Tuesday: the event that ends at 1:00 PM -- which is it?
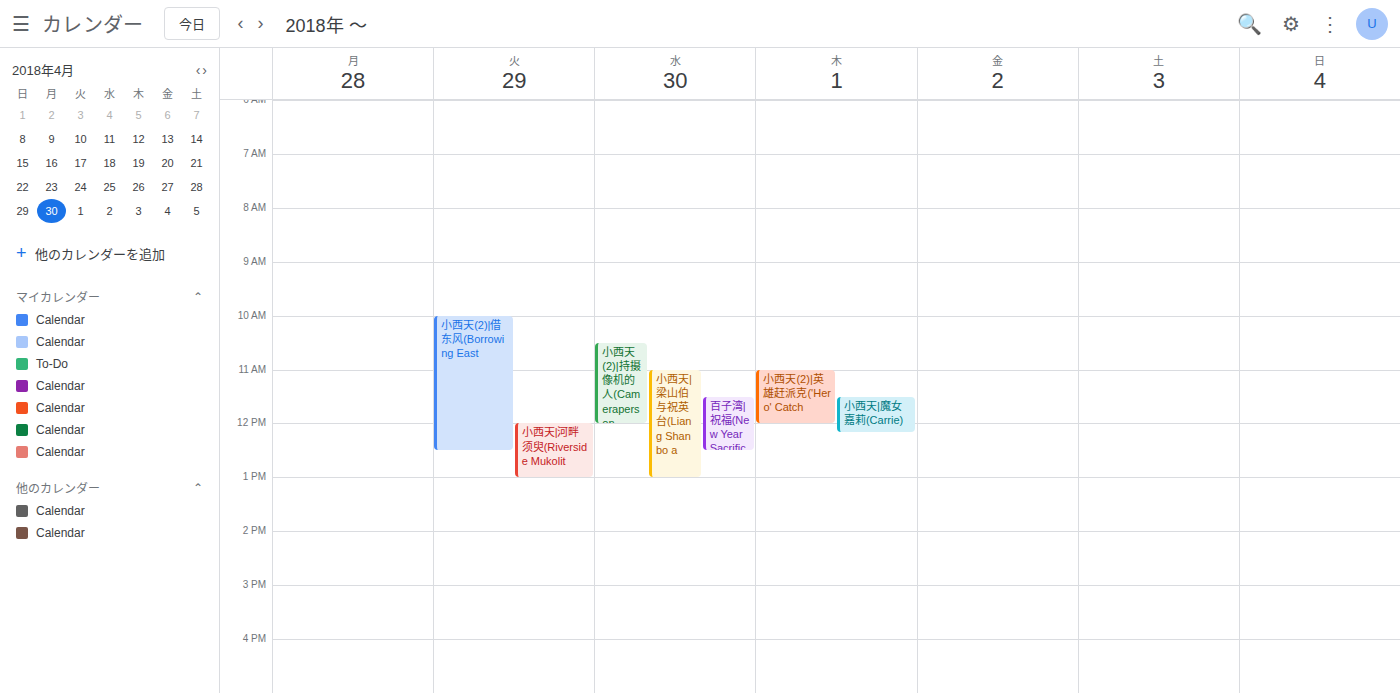
"小西天|河畔须臾(Riverside Mukolit"